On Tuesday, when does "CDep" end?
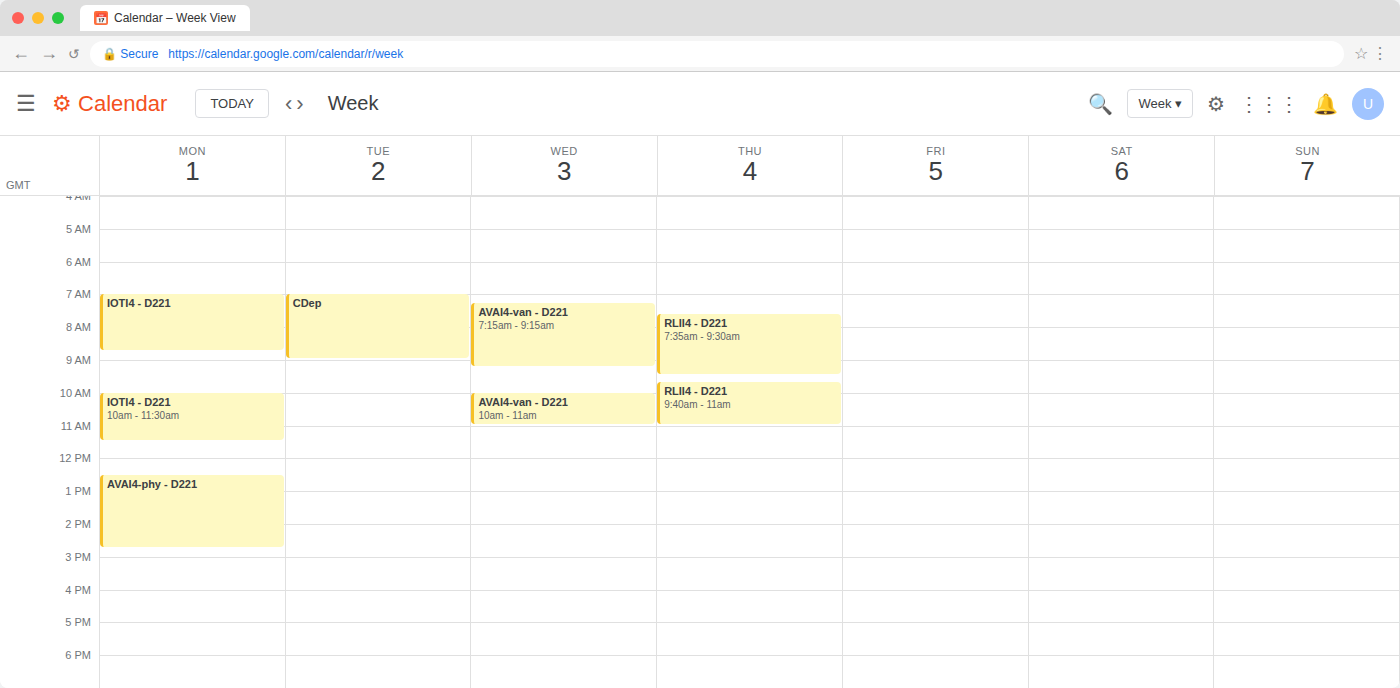
9:00 AM